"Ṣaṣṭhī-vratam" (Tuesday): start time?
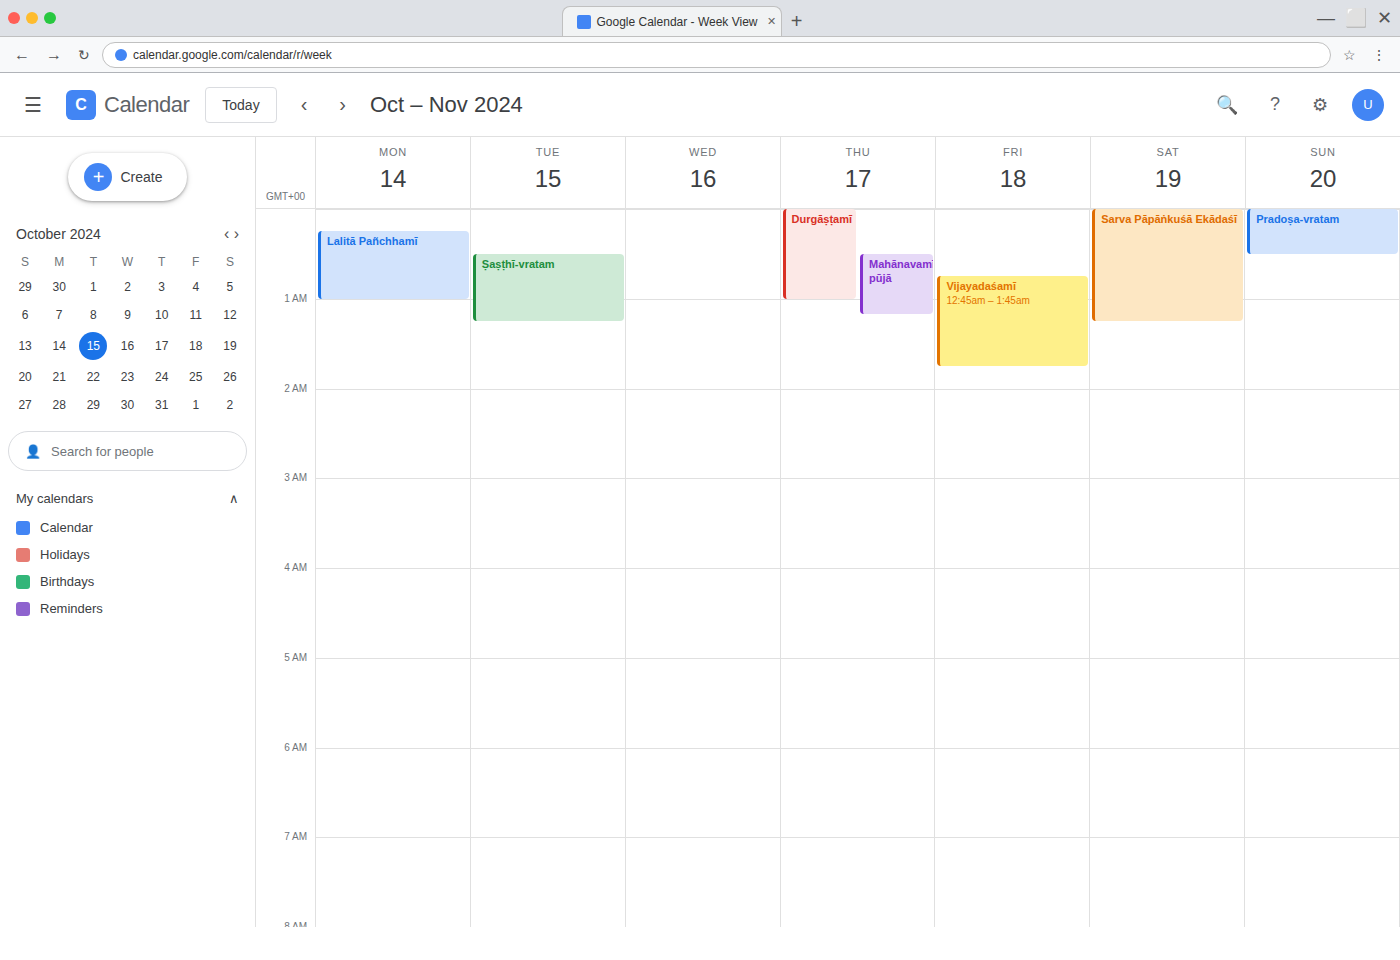
12:30 AM